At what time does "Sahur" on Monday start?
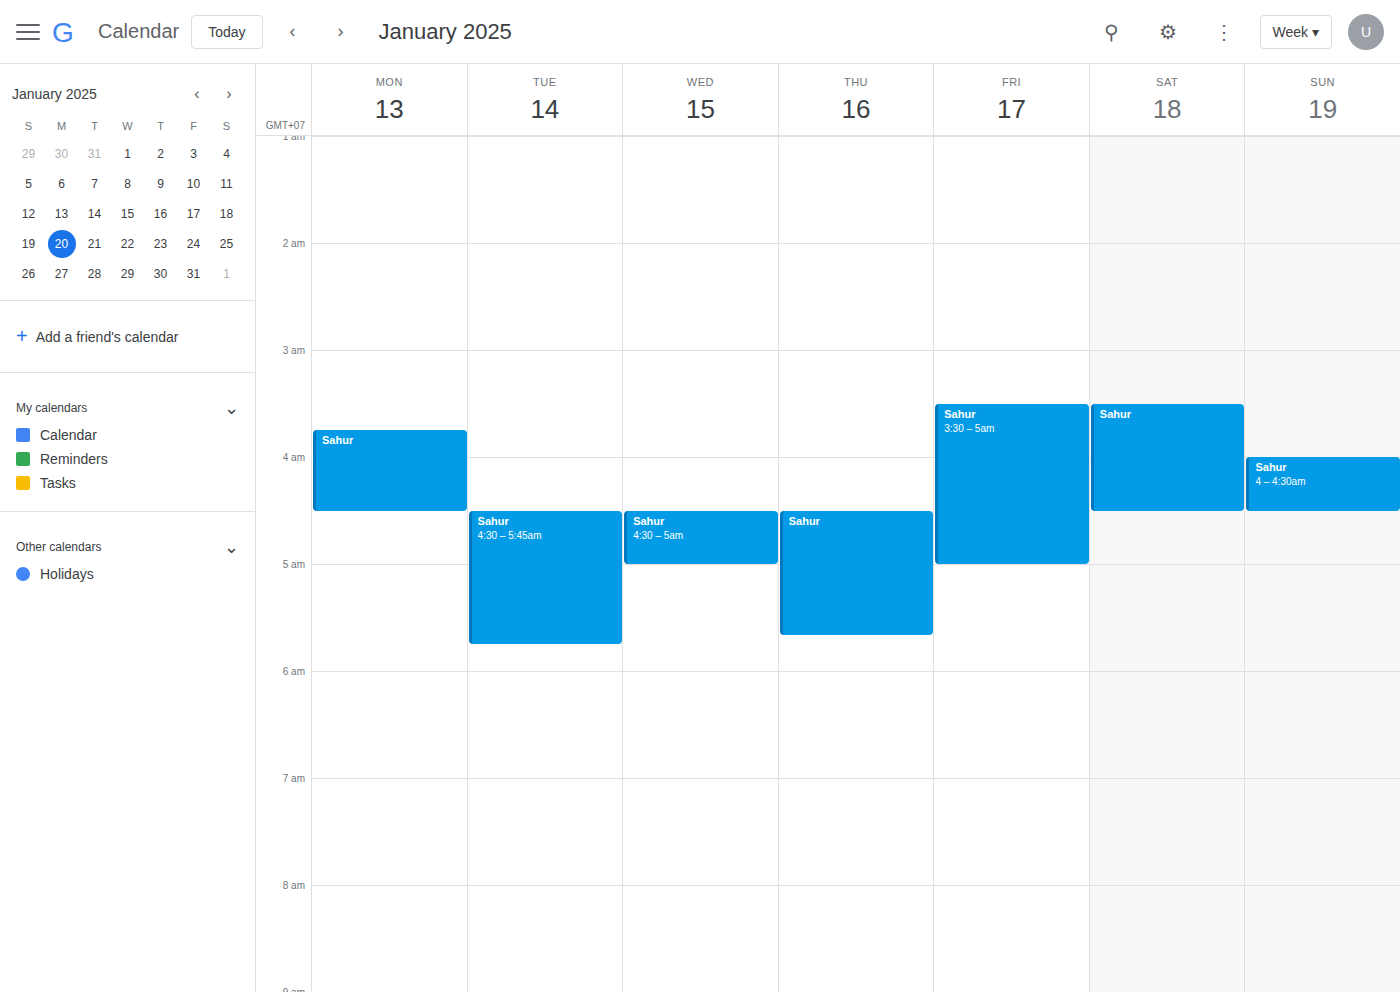
3:45 AM